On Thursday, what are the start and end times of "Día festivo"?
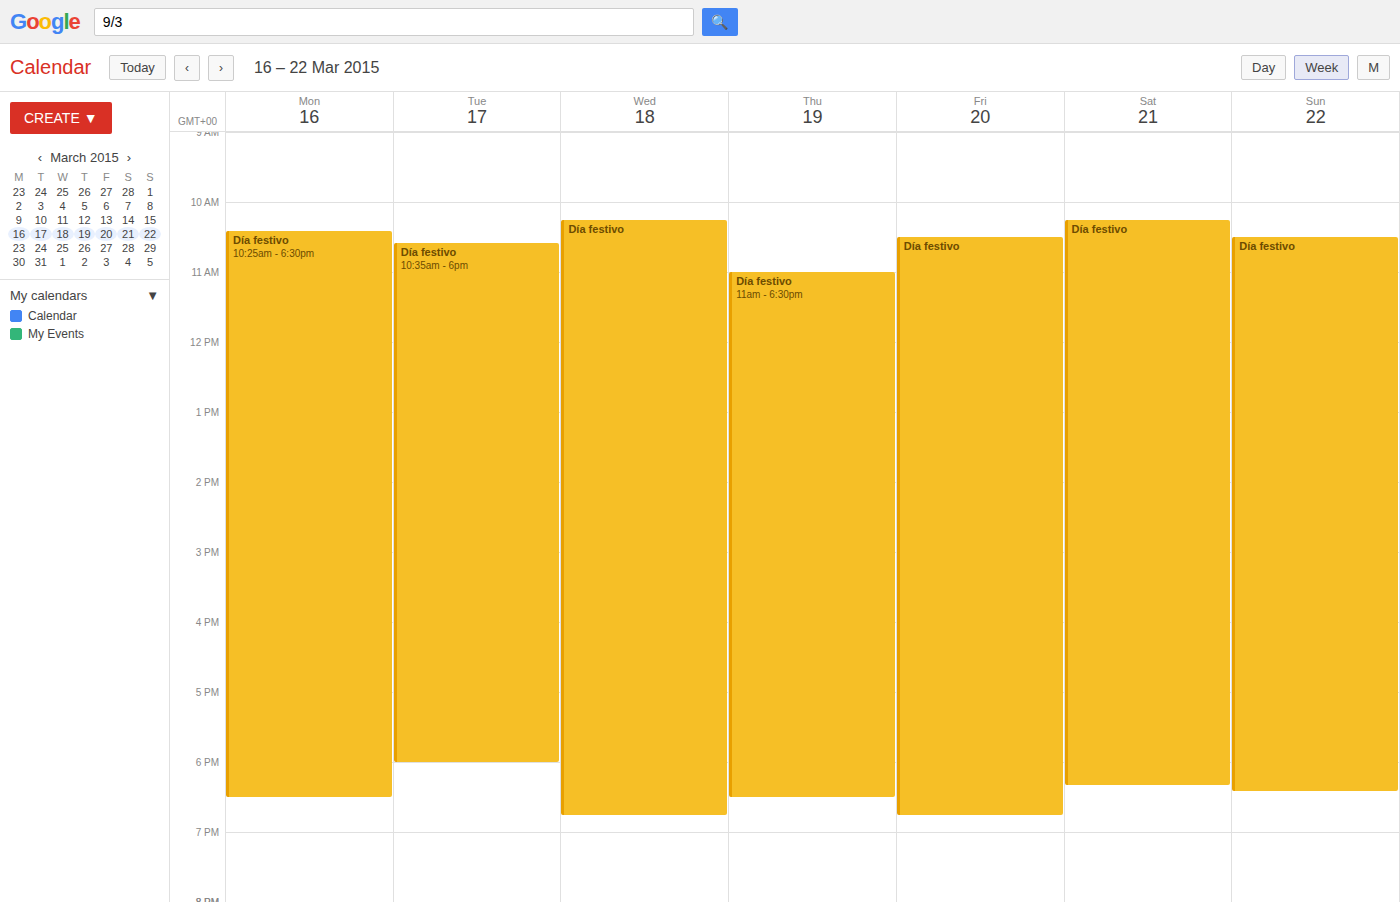
11:00 AM to 6:30 PM